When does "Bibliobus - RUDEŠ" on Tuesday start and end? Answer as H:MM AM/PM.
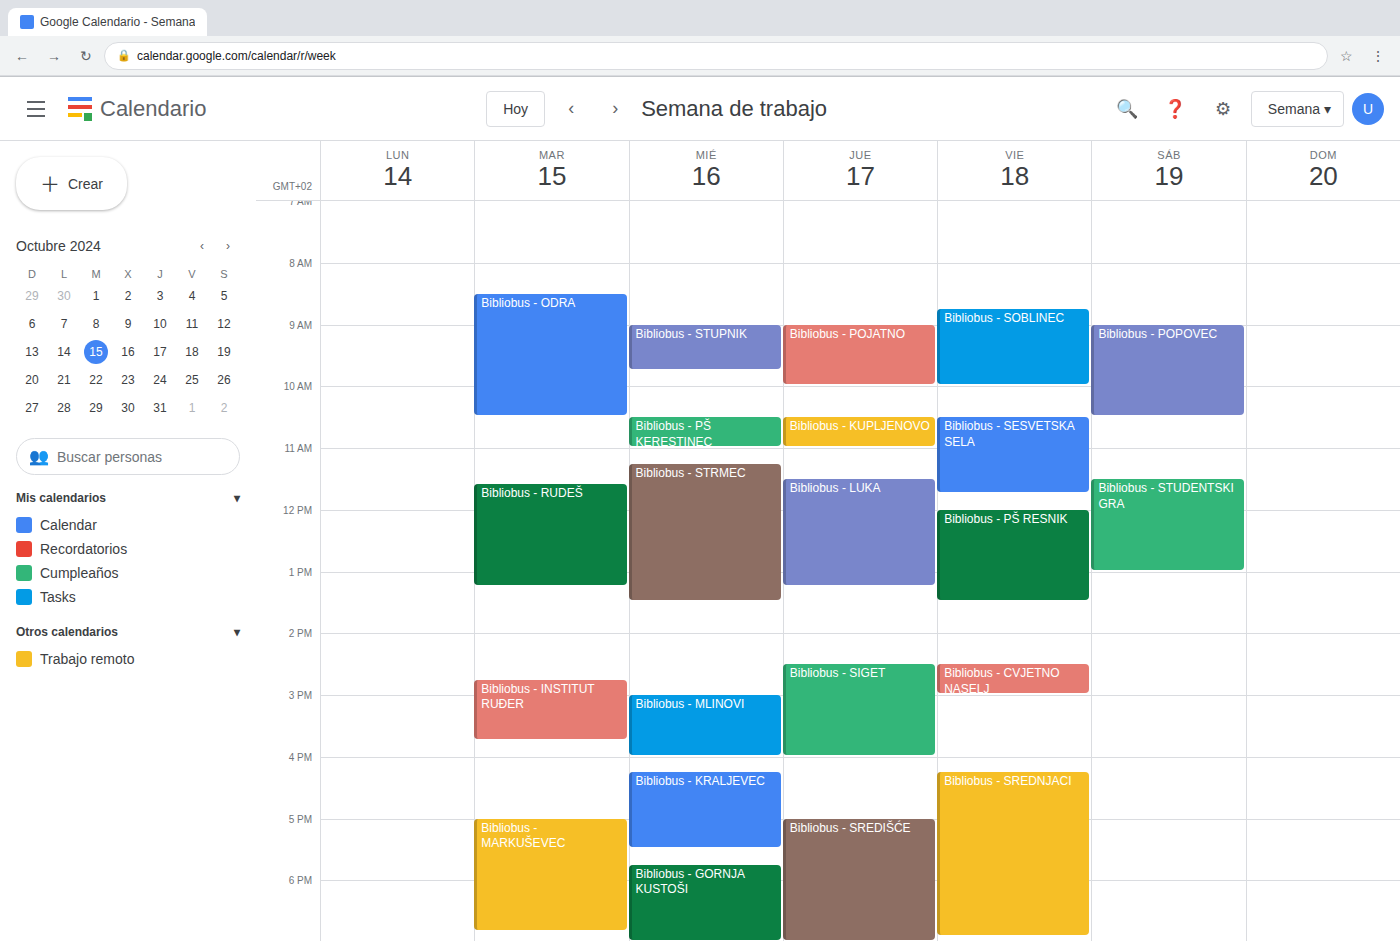
11:35 AM to 1:15 PM